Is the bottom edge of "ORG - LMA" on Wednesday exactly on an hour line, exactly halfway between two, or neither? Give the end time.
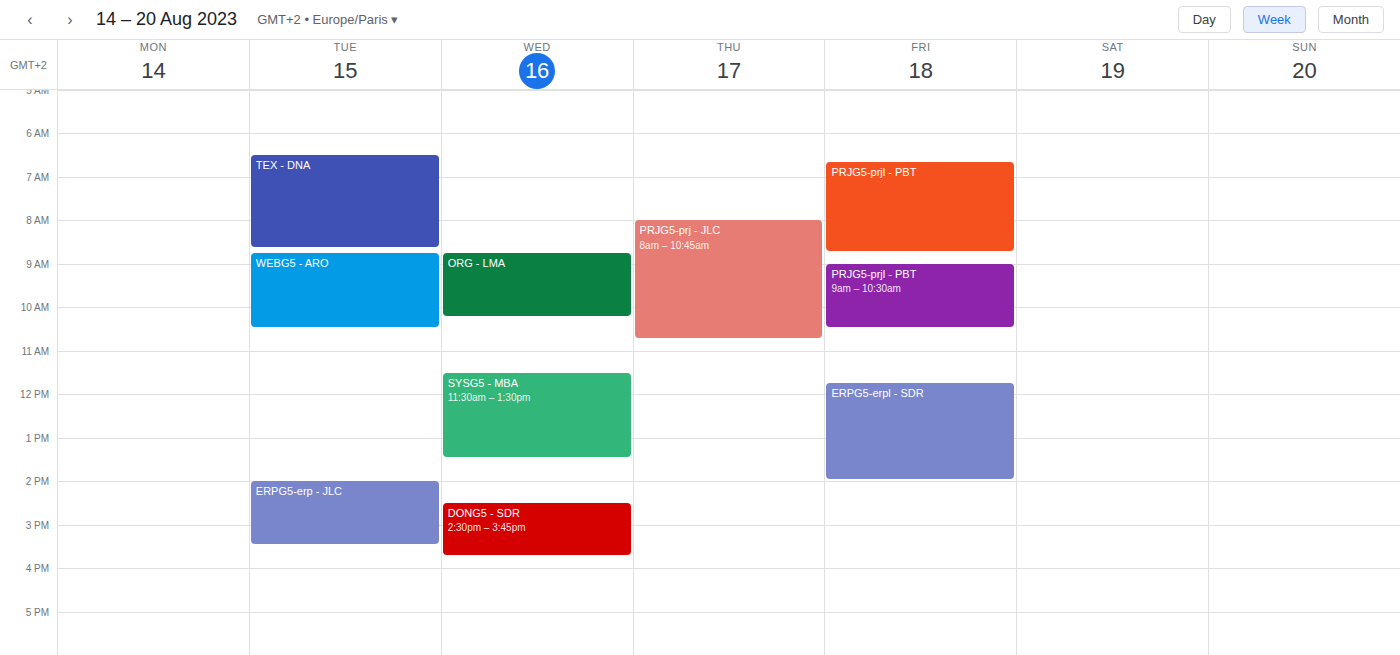
10:15 AM -- neither: a quarter of the way from the 10 AM line to the 11 AM line.